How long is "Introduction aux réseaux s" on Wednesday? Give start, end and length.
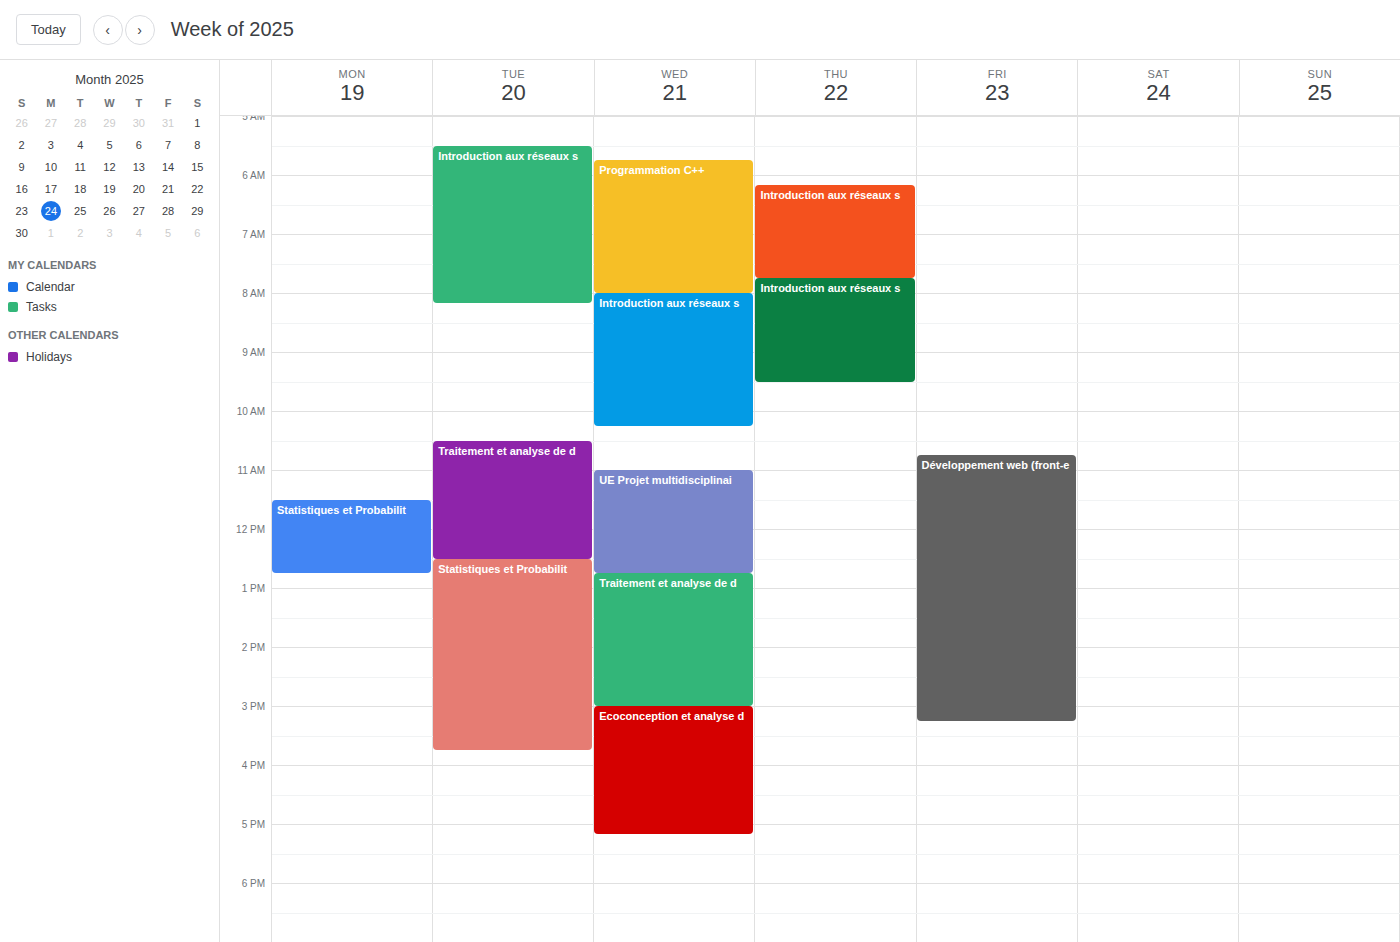
8:00 AM to 10:15 AM, 2 hours 15 minutes